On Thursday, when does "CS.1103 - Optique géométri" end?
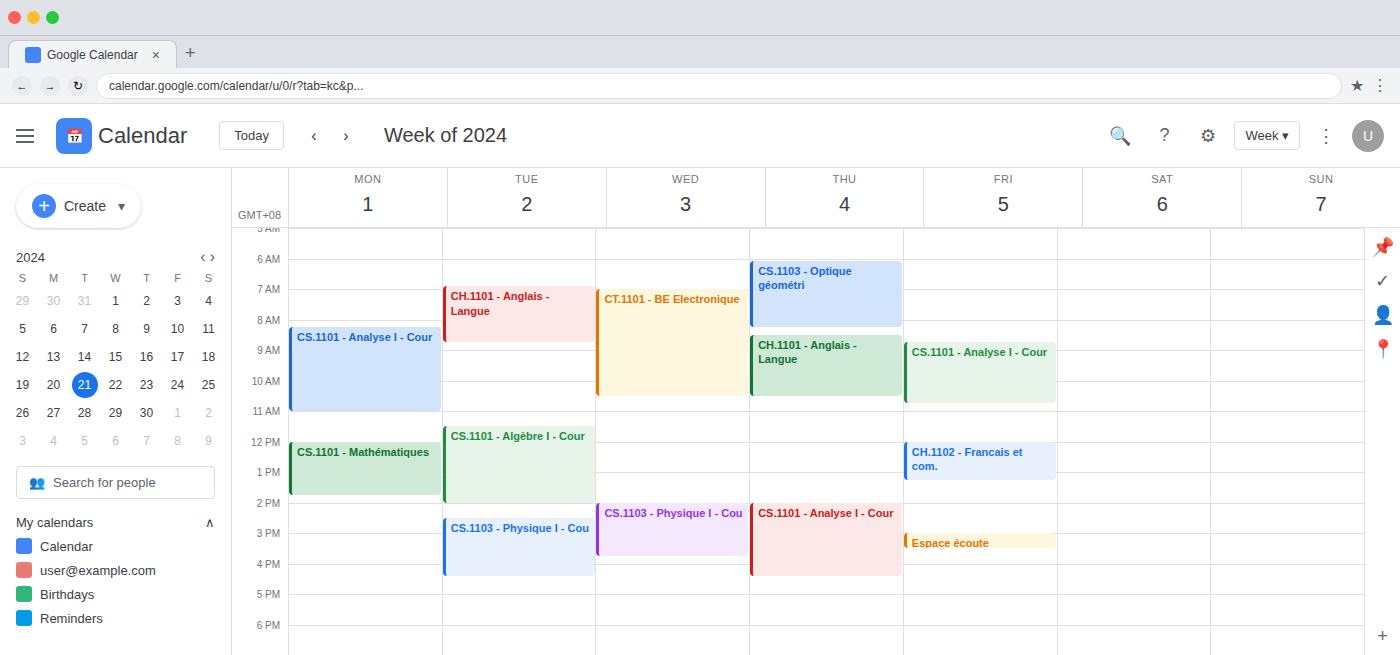
8:15 AM